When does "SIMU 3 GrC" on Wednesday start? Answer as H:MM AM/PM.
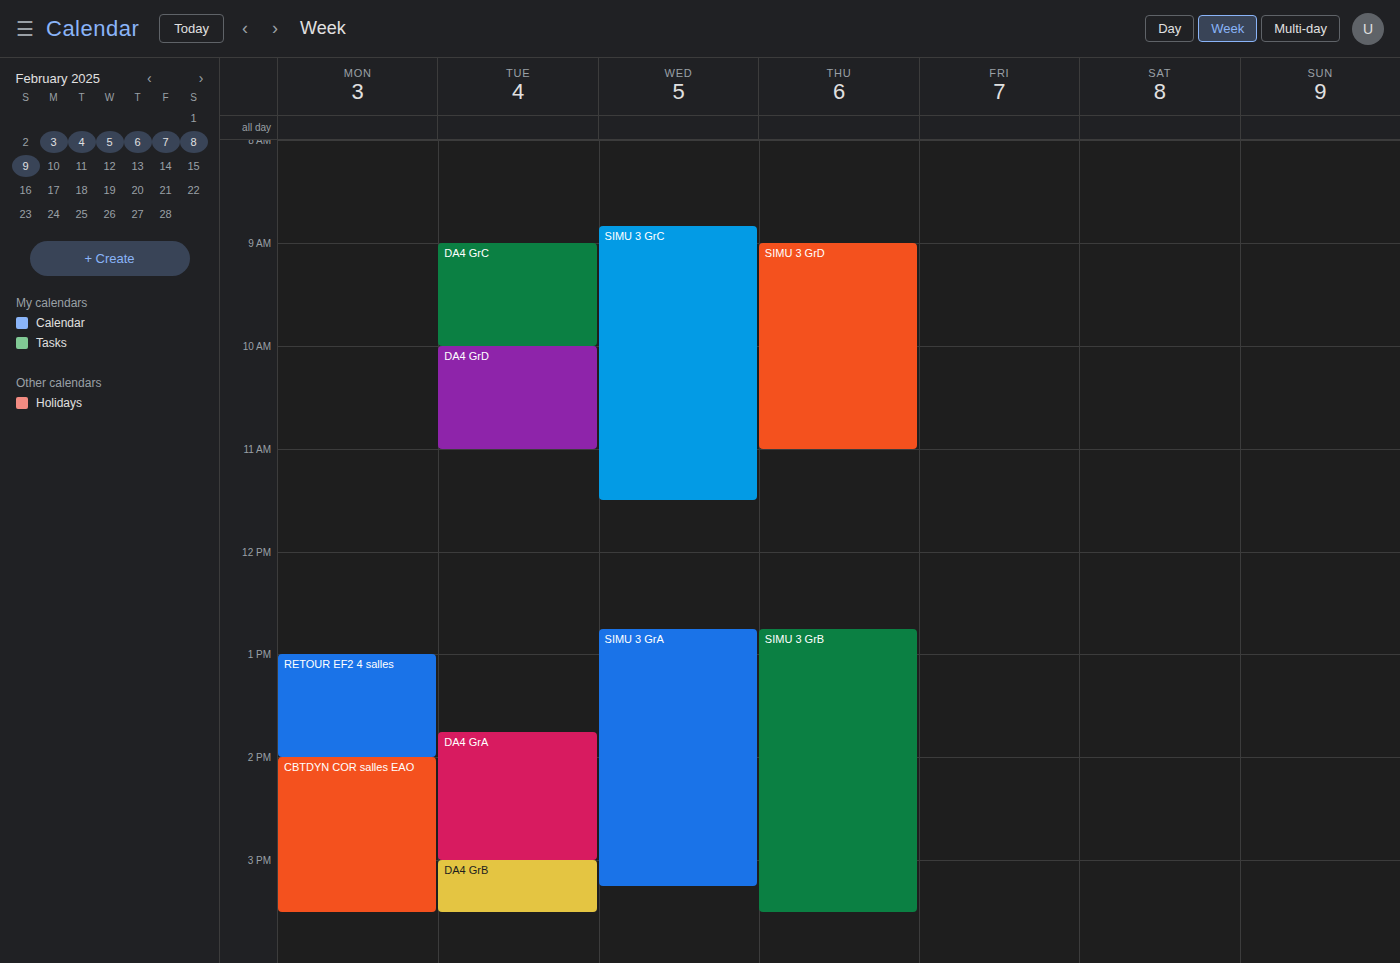
8:50 AM